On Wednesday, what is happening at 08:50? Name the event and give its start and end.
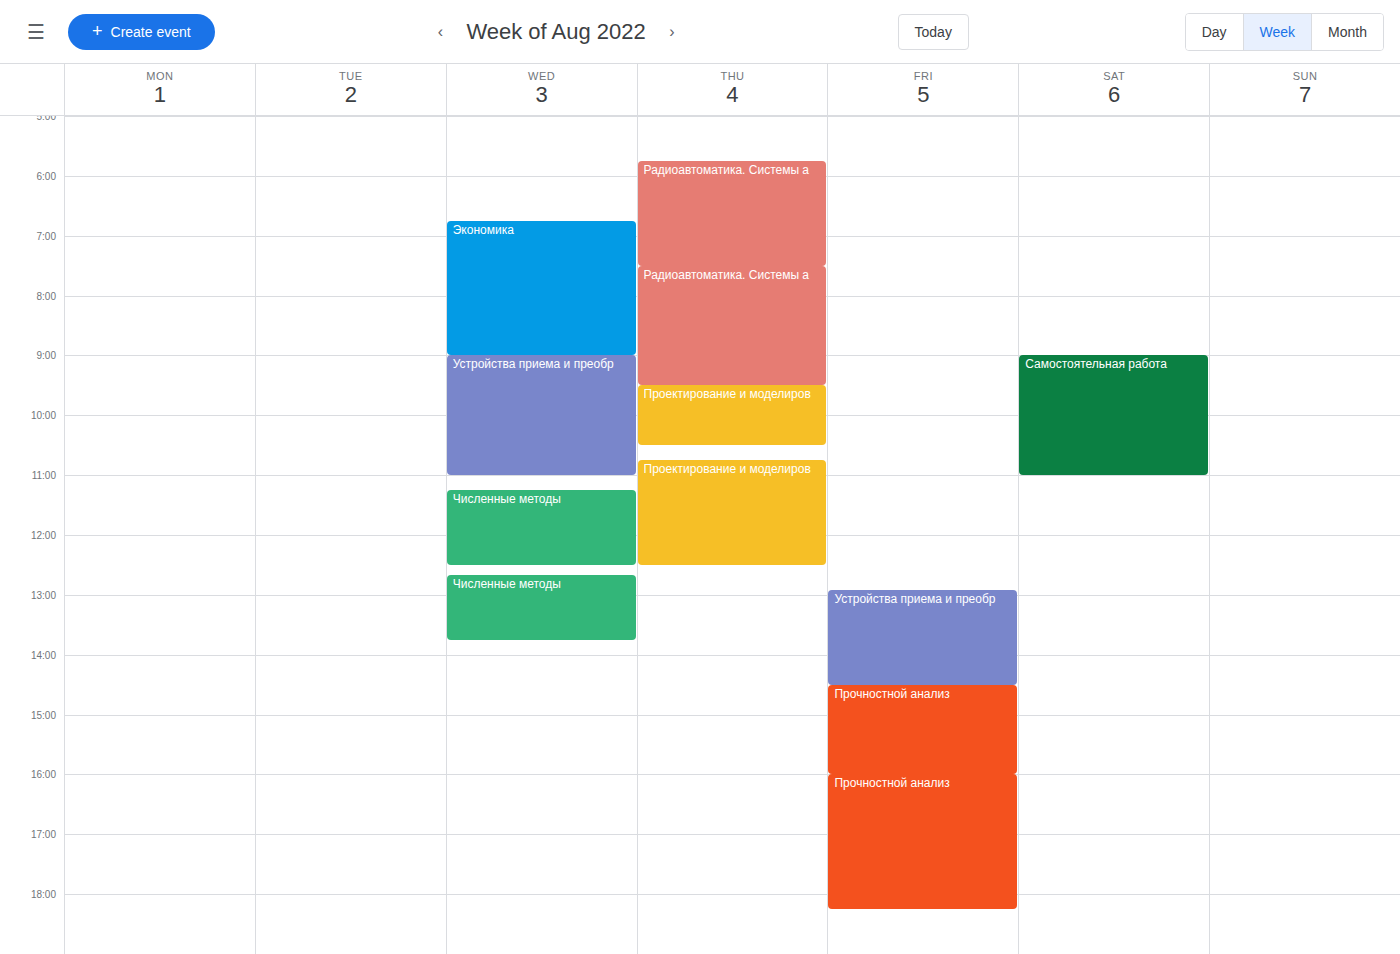
"Экономика", 06:45 to 09:00